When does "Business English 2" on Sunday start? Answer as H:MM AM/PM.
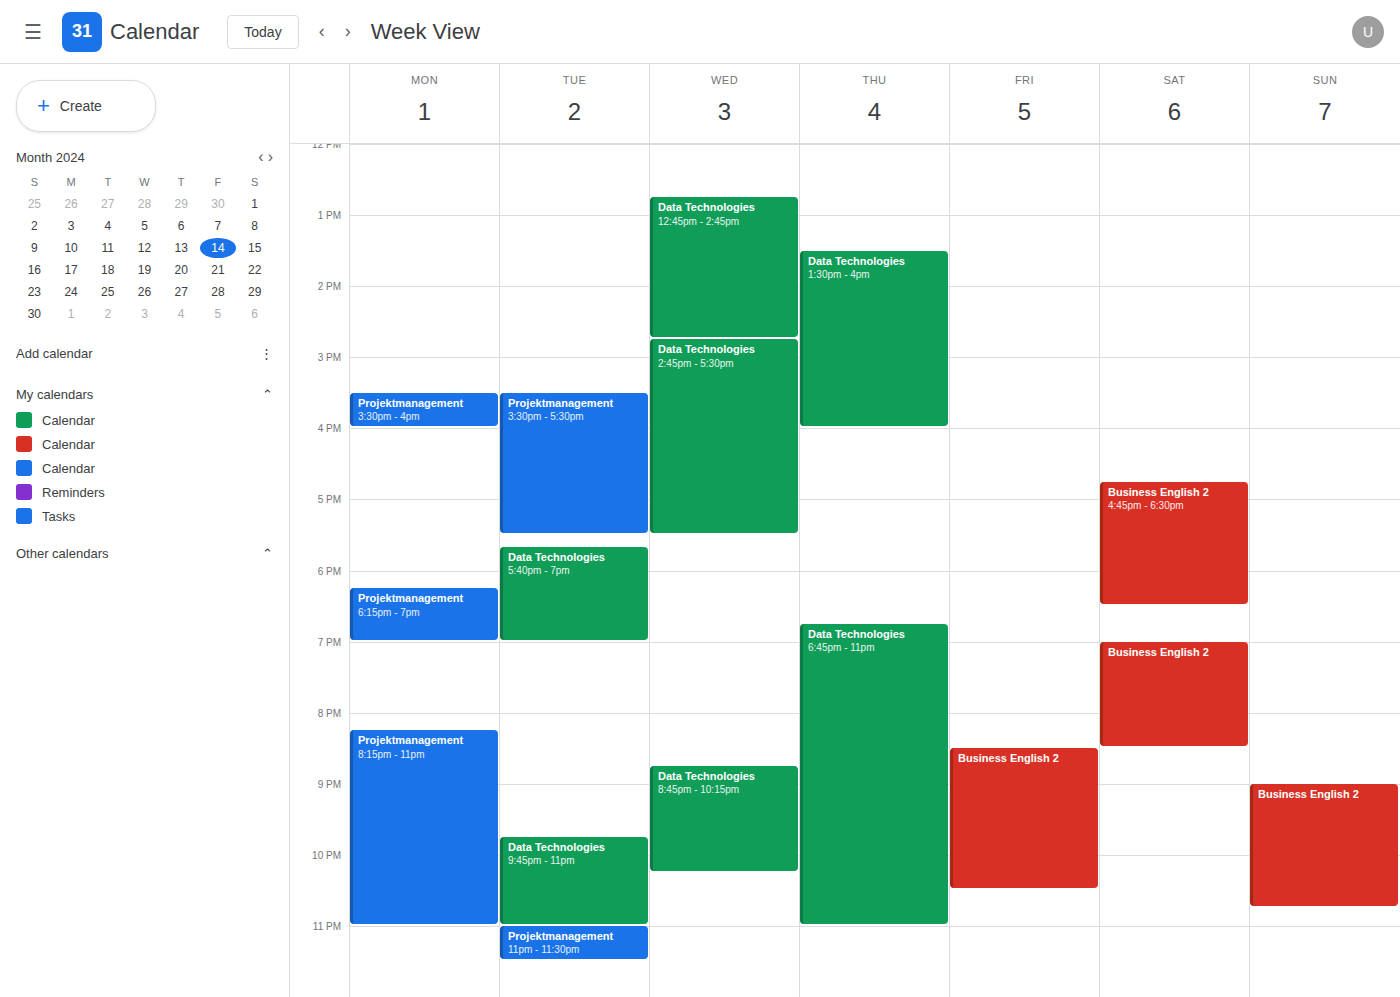
9:00 PM